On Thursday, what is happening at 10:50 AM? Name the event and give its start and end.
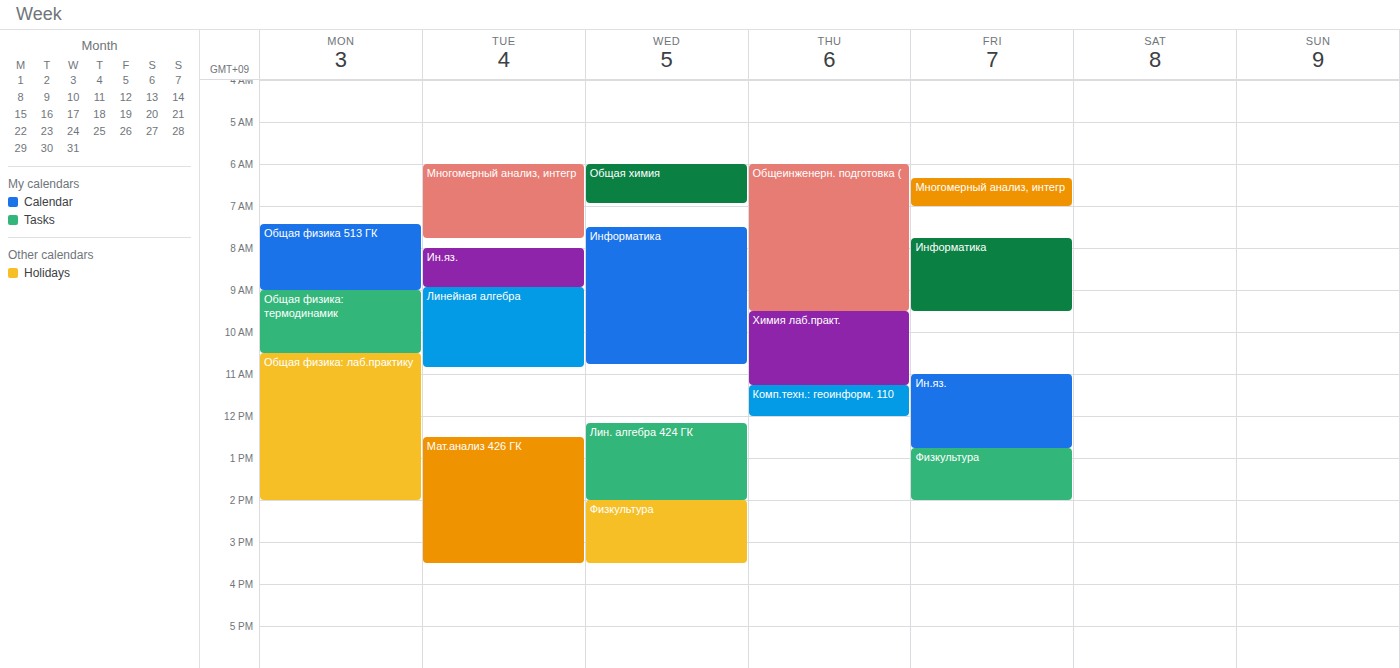
"Химия лаб.практ.", 9:30 AM to 11:15 AM